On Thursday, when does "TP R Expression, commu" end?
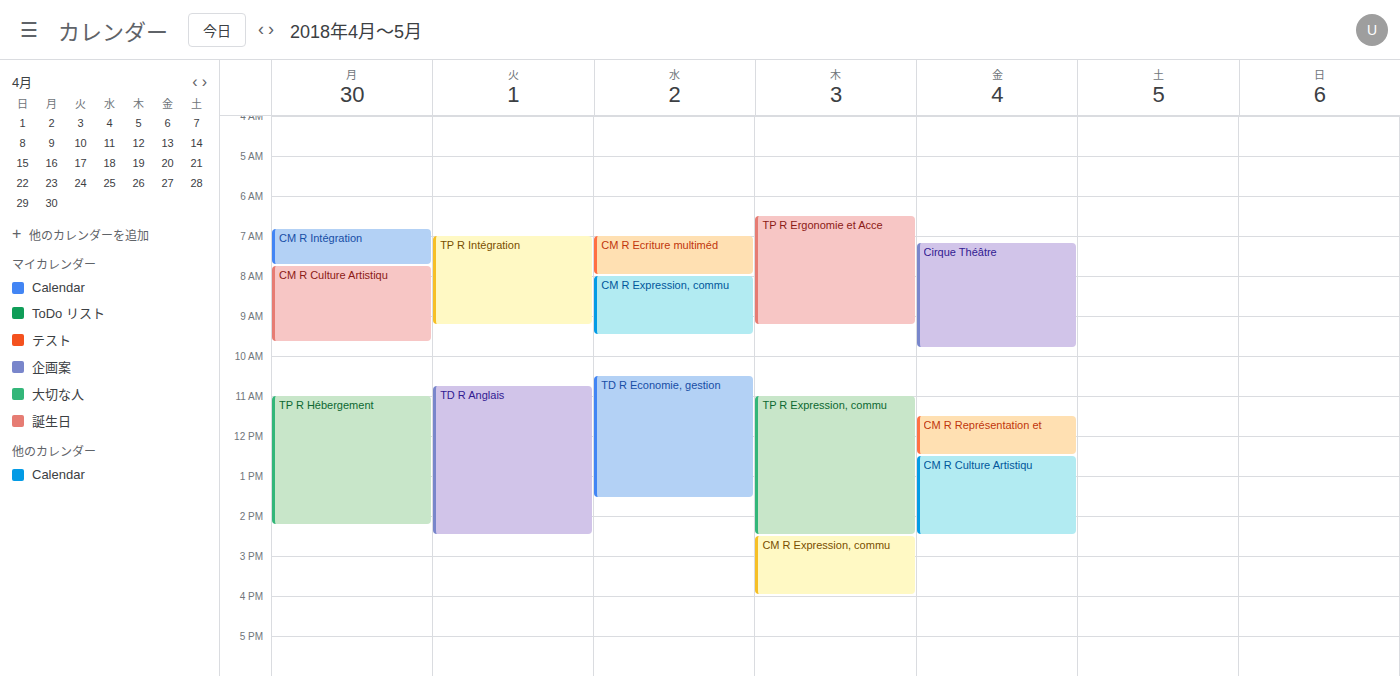
2:30 PM